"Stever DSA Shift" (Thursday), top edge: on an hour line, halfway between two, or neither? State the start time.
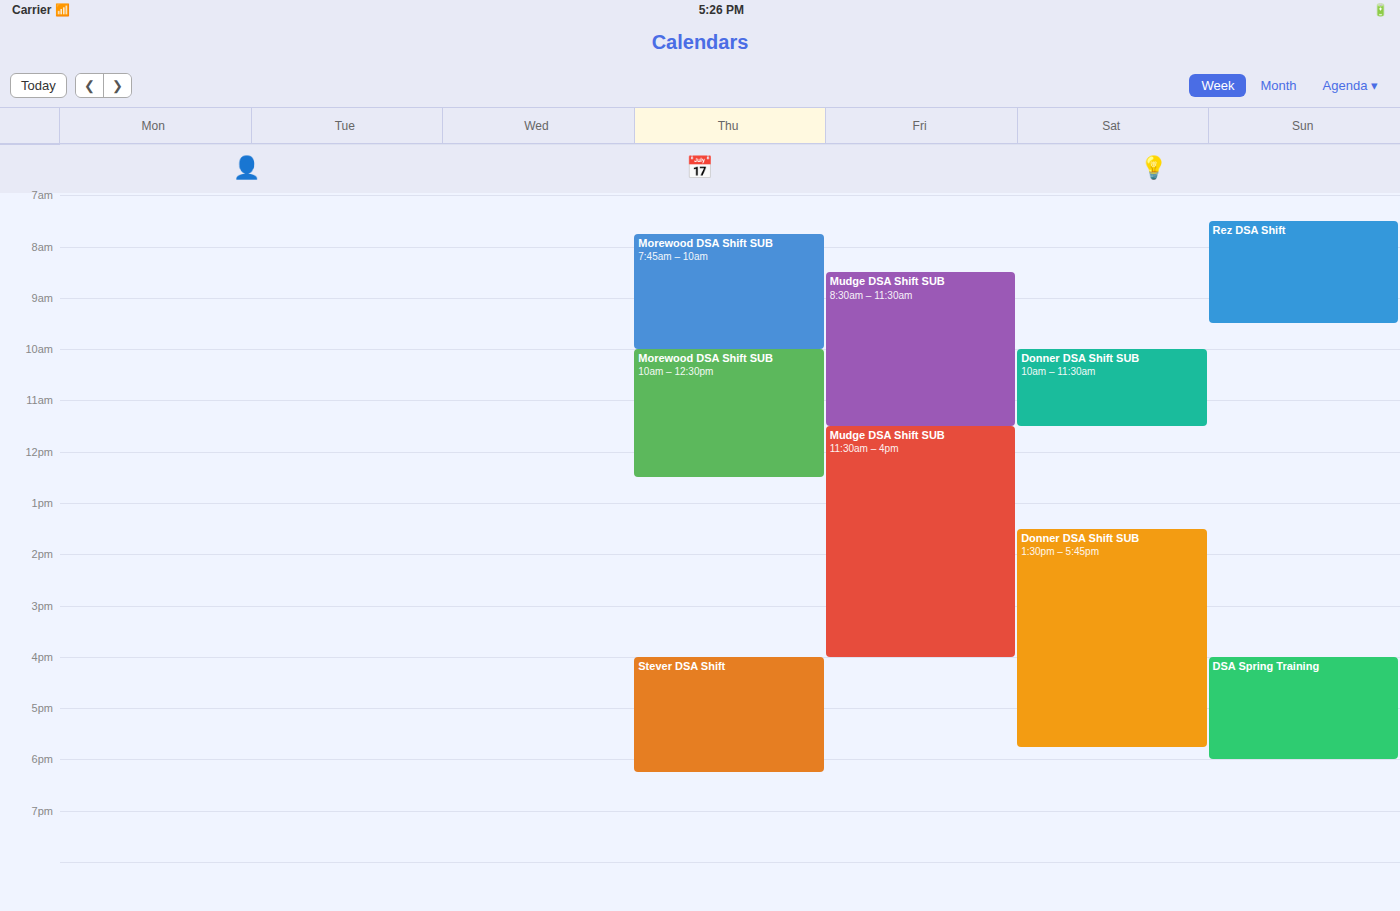
4:00 PM -- exactly on the 4 PM line.